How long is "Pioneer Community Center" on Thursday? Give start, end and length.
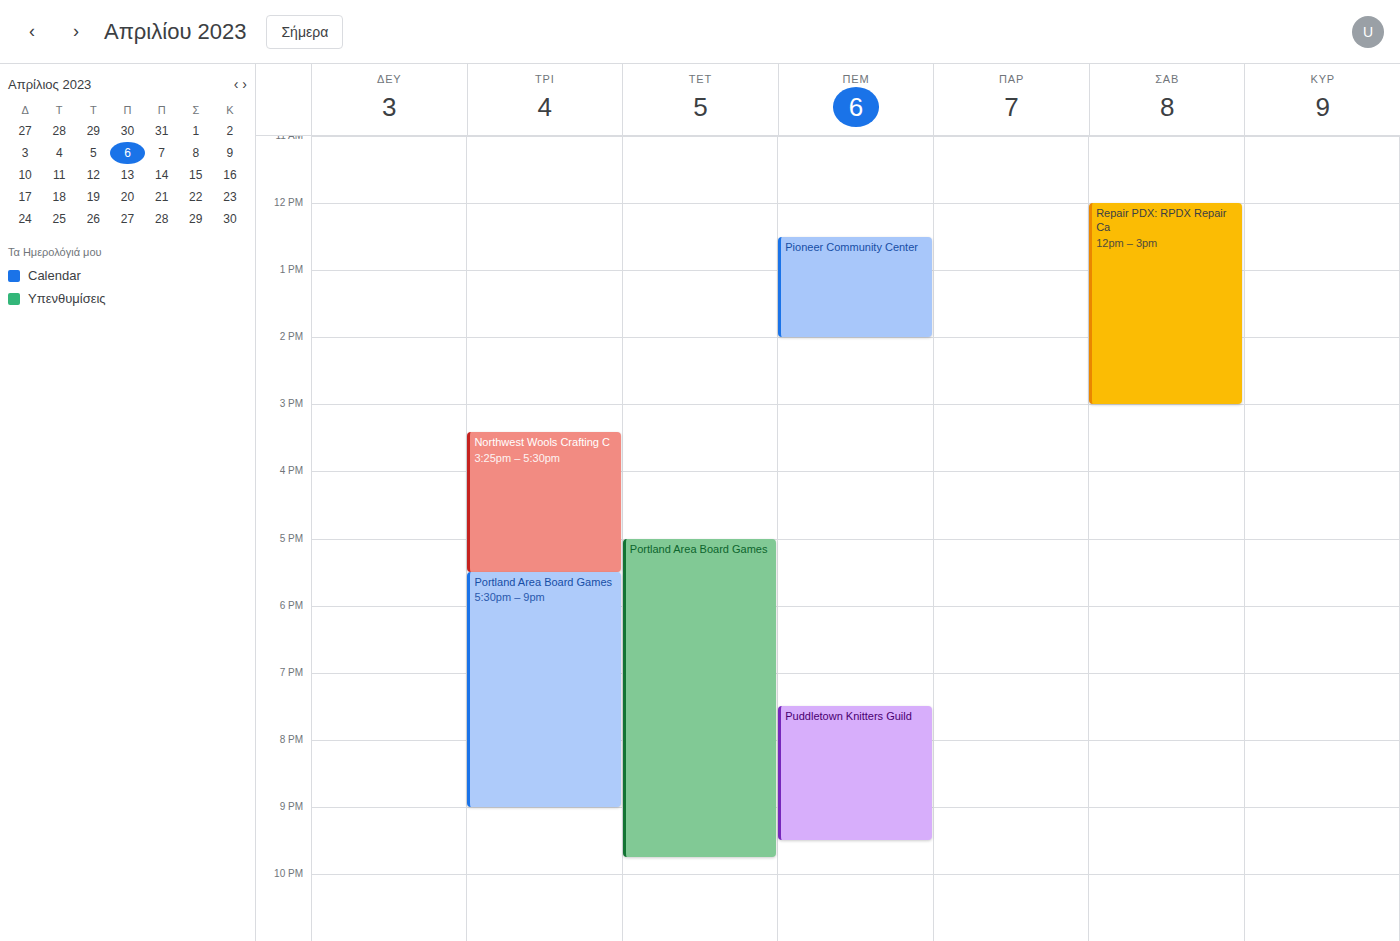
12:30 PM to 2:00 PM, 1 hour 30 minutes